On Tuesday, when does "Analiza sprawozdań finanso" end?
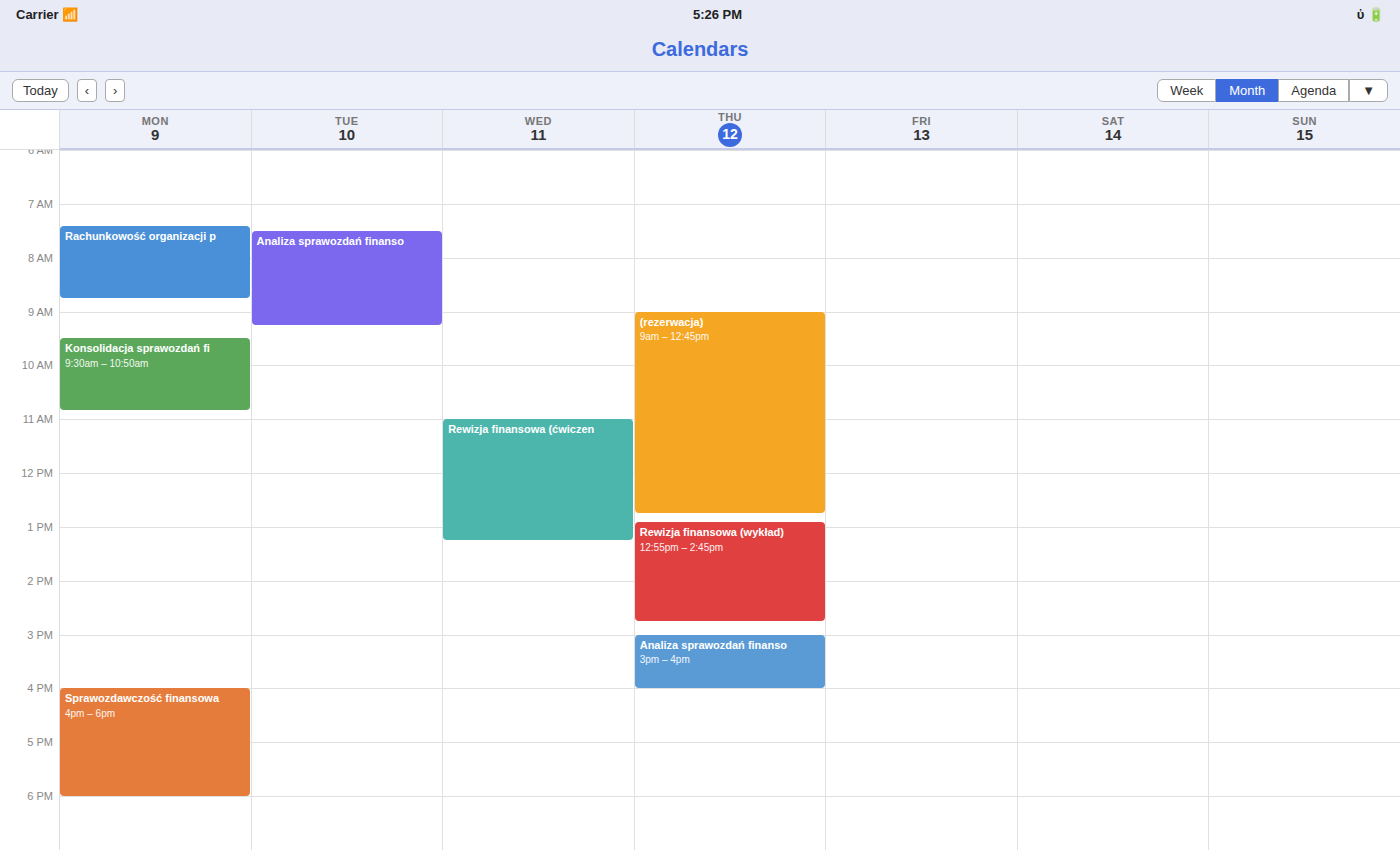
9:15 AM